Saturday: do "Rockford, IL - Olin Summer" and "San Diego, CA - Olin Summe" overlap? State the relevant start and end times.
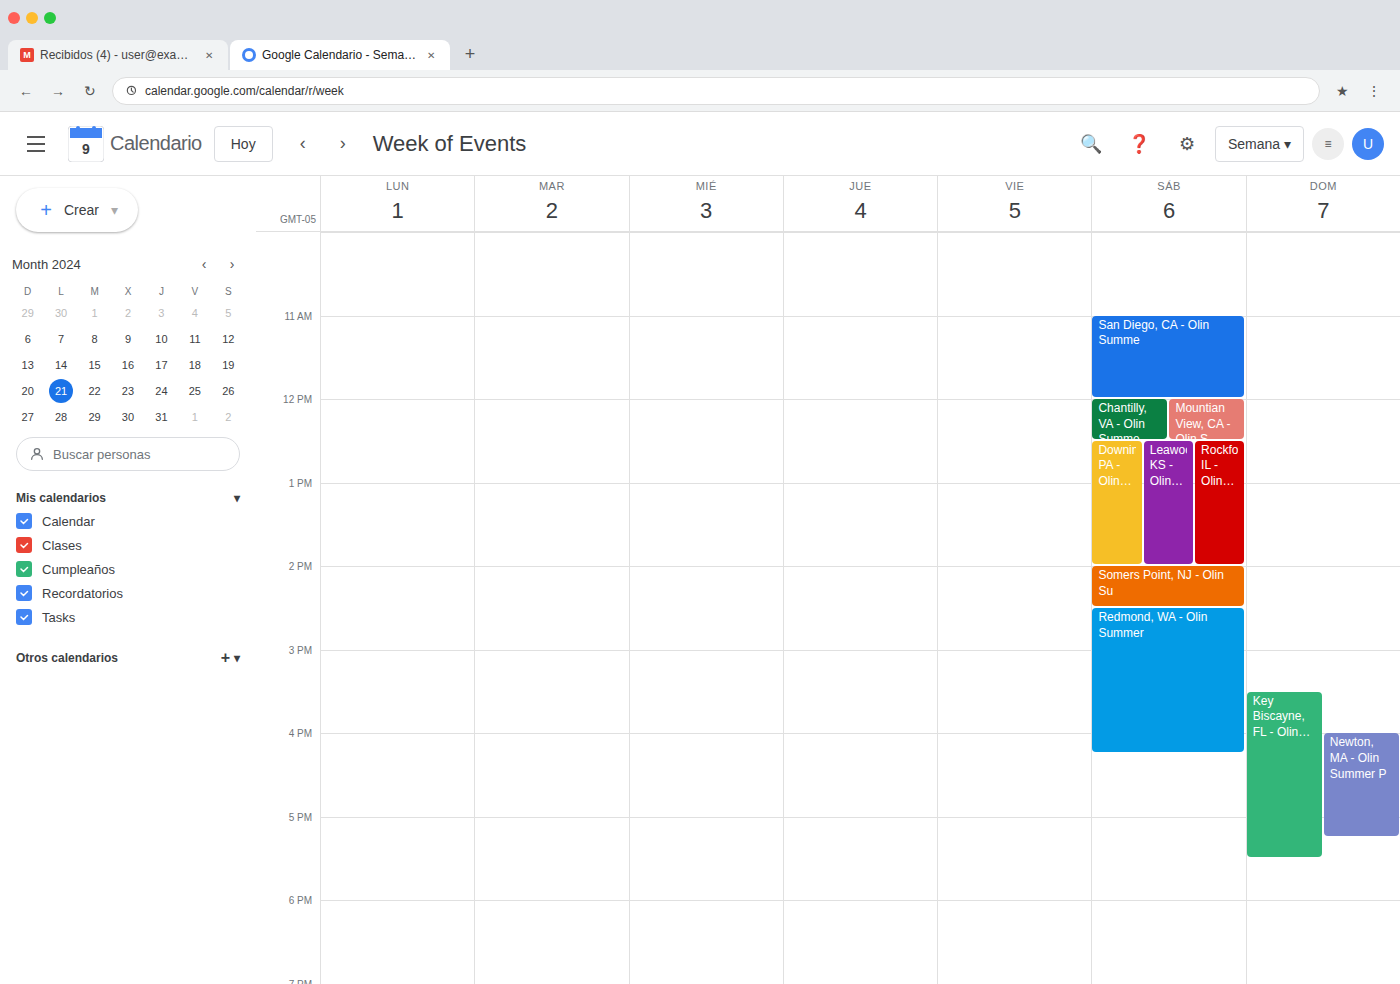
"San Diego, CA - Olin Summe" ends at 12:00 PM and "Rockford, IL - Olin Summer" starts at 12:30 PM -- no overlap.